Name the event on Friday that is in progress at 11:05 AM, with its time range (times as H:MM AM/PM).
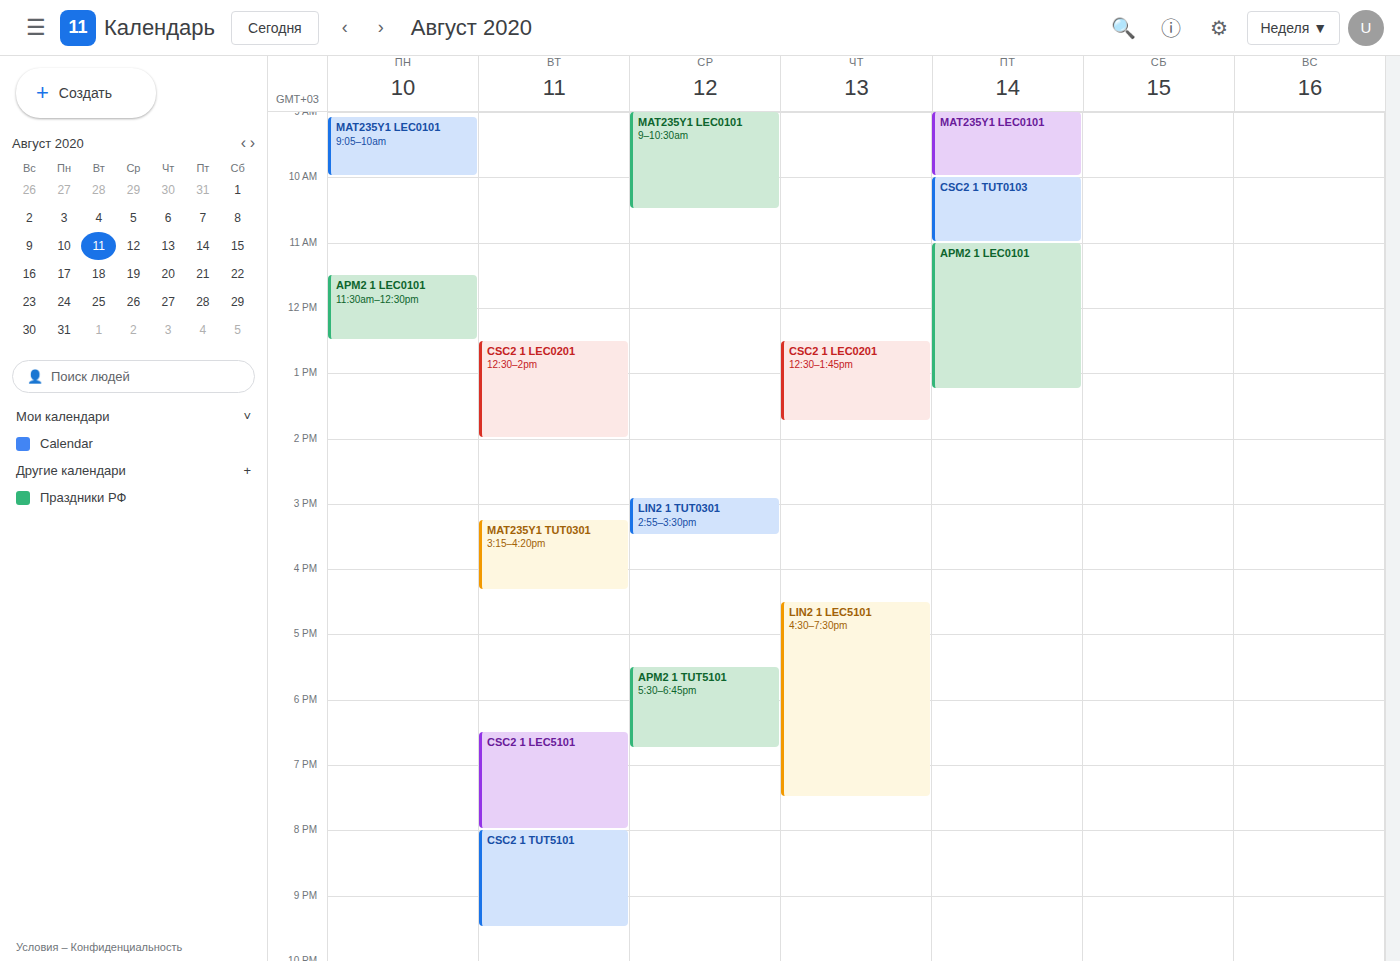
"APM2 1 LEC0101", 11:00 AM to 1:15 PM